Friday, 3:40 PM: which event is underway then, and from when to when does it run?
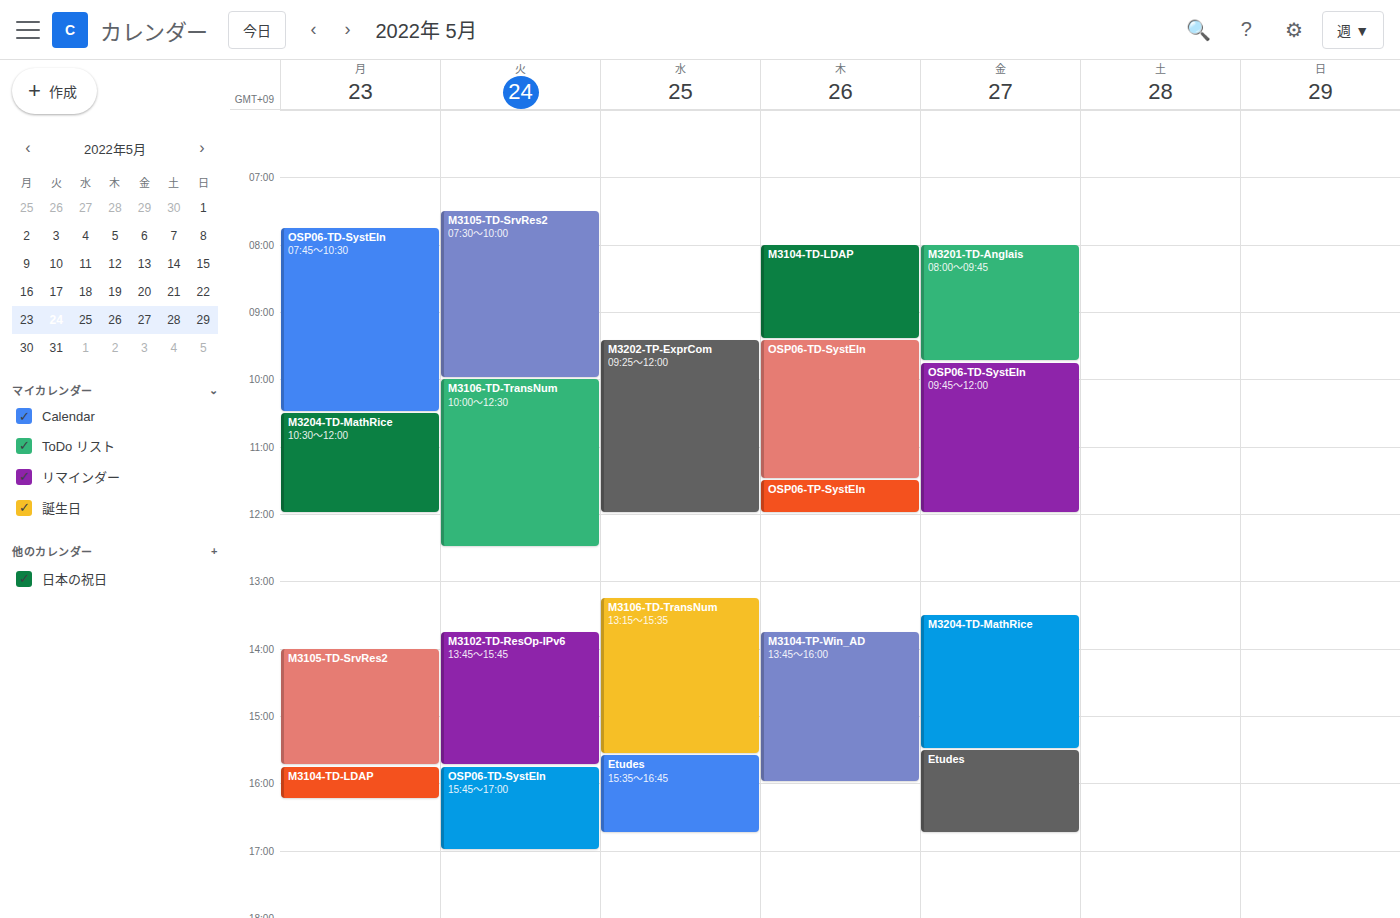
"Etudes", 3:30 PM to 4:45 PM